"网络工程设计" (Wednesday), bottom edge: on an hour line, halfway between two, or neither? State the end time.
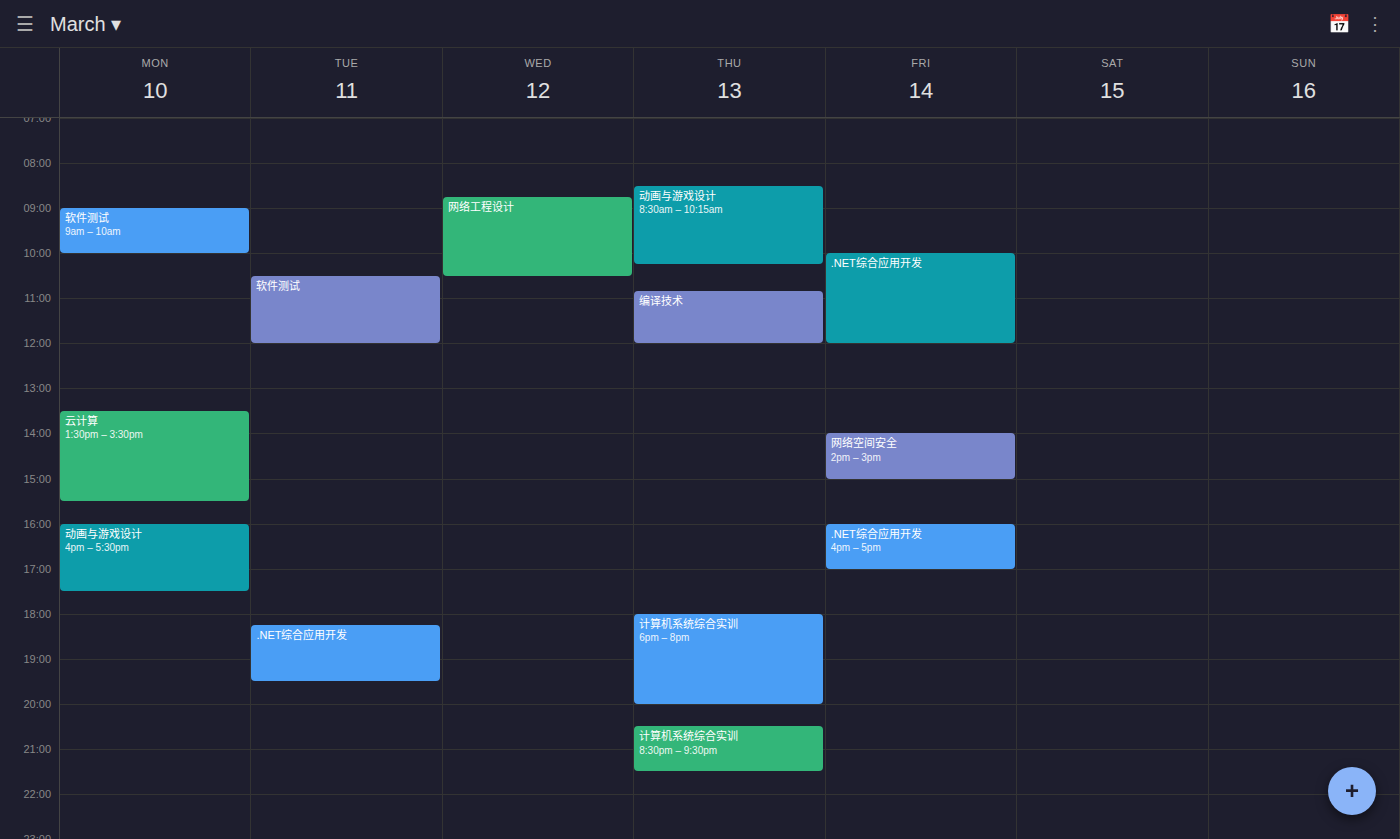
10:30 -- halfway between the 10:00 and 11:00 lines.